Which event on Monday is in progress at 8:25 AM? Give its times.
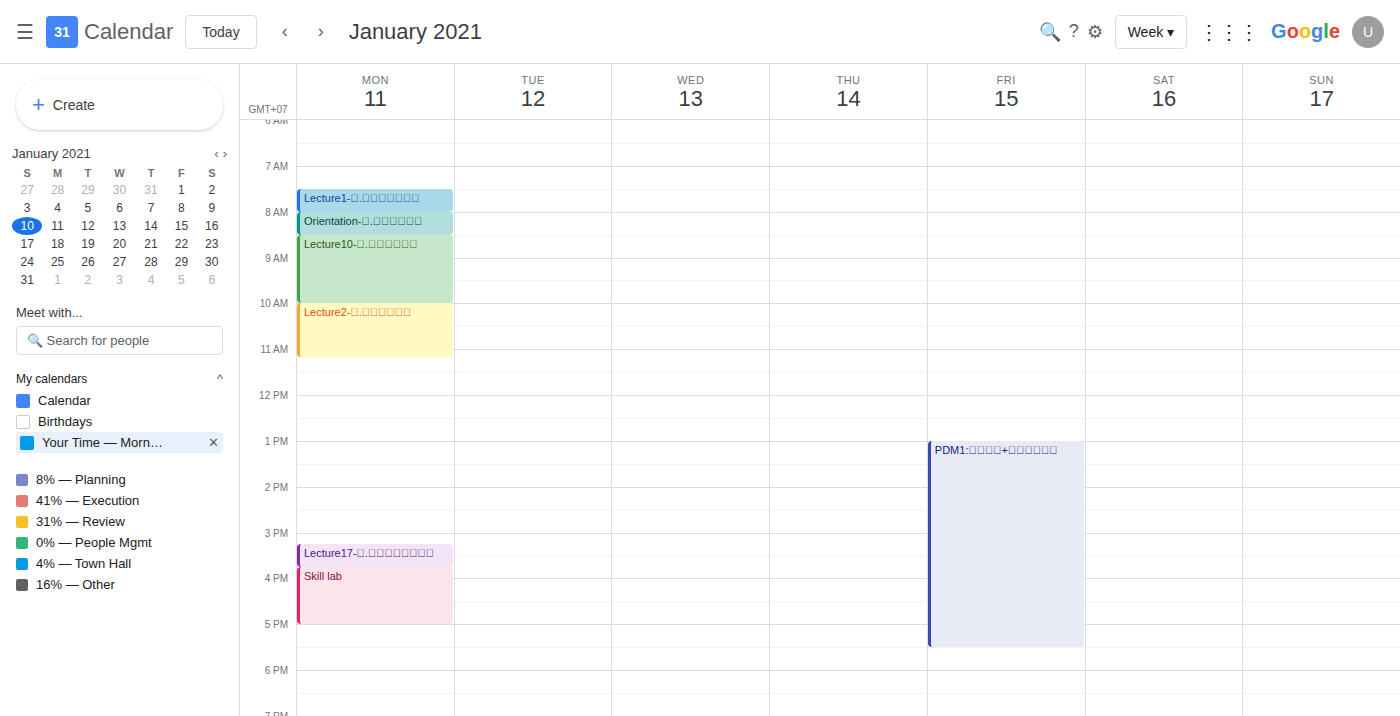
"Orientation-อ.ธัชชัย", 8:00 AM to 8:30 AM